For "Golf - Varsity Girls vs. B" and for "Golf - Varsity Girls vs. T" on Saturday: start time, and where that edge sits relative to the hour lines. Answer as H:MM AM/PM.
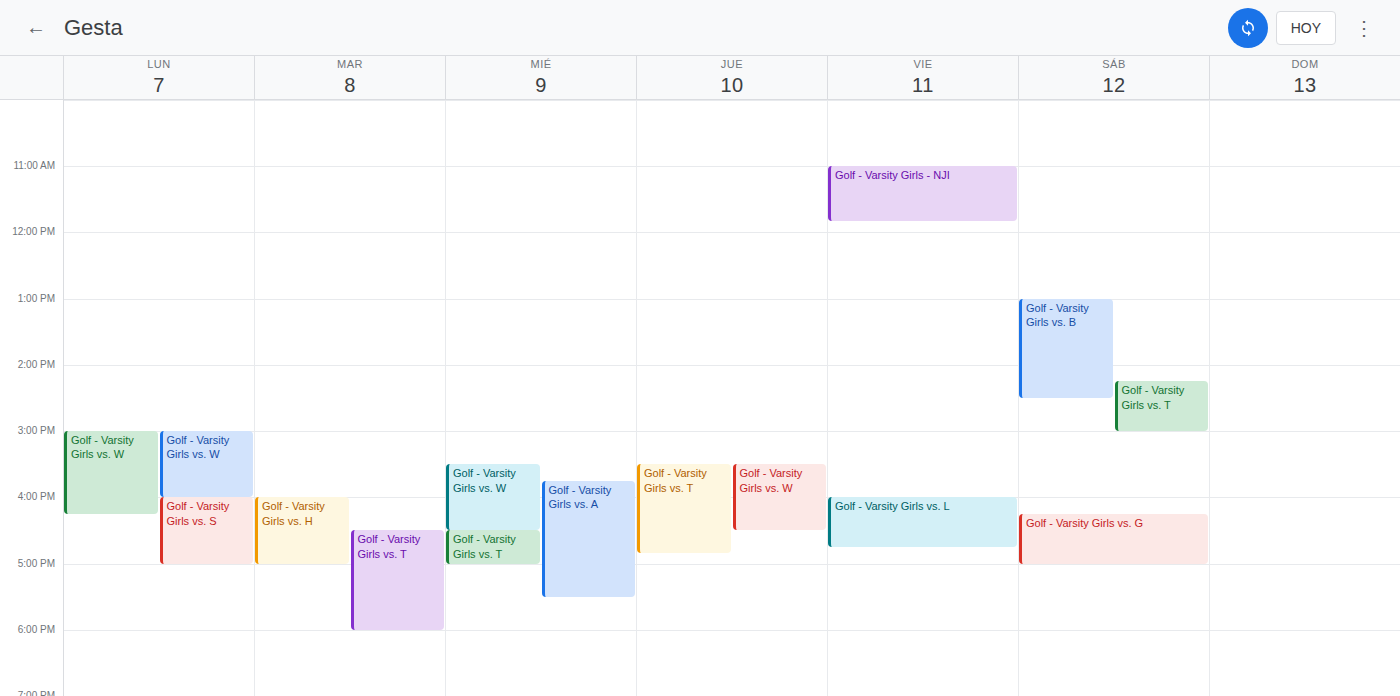
"Golf - Varsity Girls vs. B": 1:00 PM, exactly on the 1 PM line. "Golf - Varsity Girls vs. T": 2:15 PM, neither: a quarter of the way from the 2 PM line to the 3 PM line.